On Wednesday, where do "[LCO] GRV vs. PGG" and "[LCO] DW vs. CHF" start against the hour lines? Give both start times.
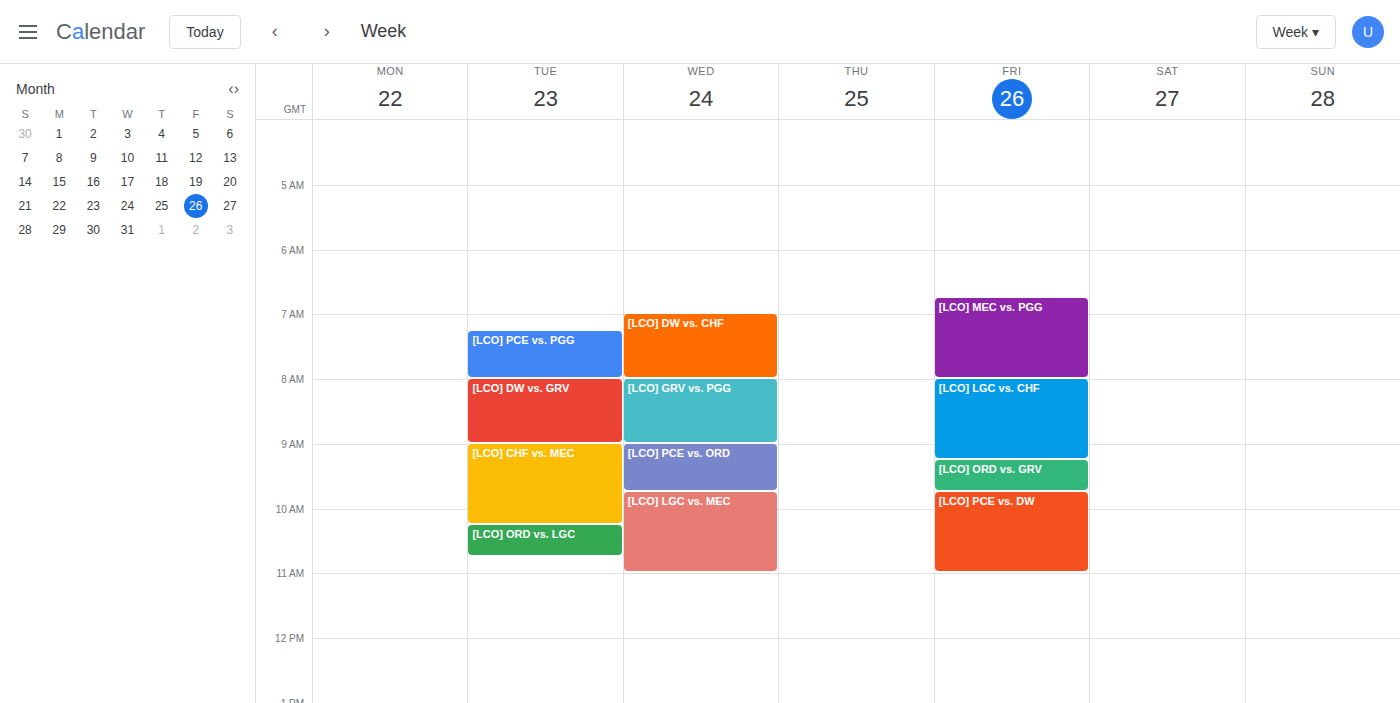
"[LCO] GRV vs. PGG": 8:00 AM, exactly on the 8 AM line. "[LCO] DW vs. CHF": 7:00 AM, exactly on the 7 AM line.